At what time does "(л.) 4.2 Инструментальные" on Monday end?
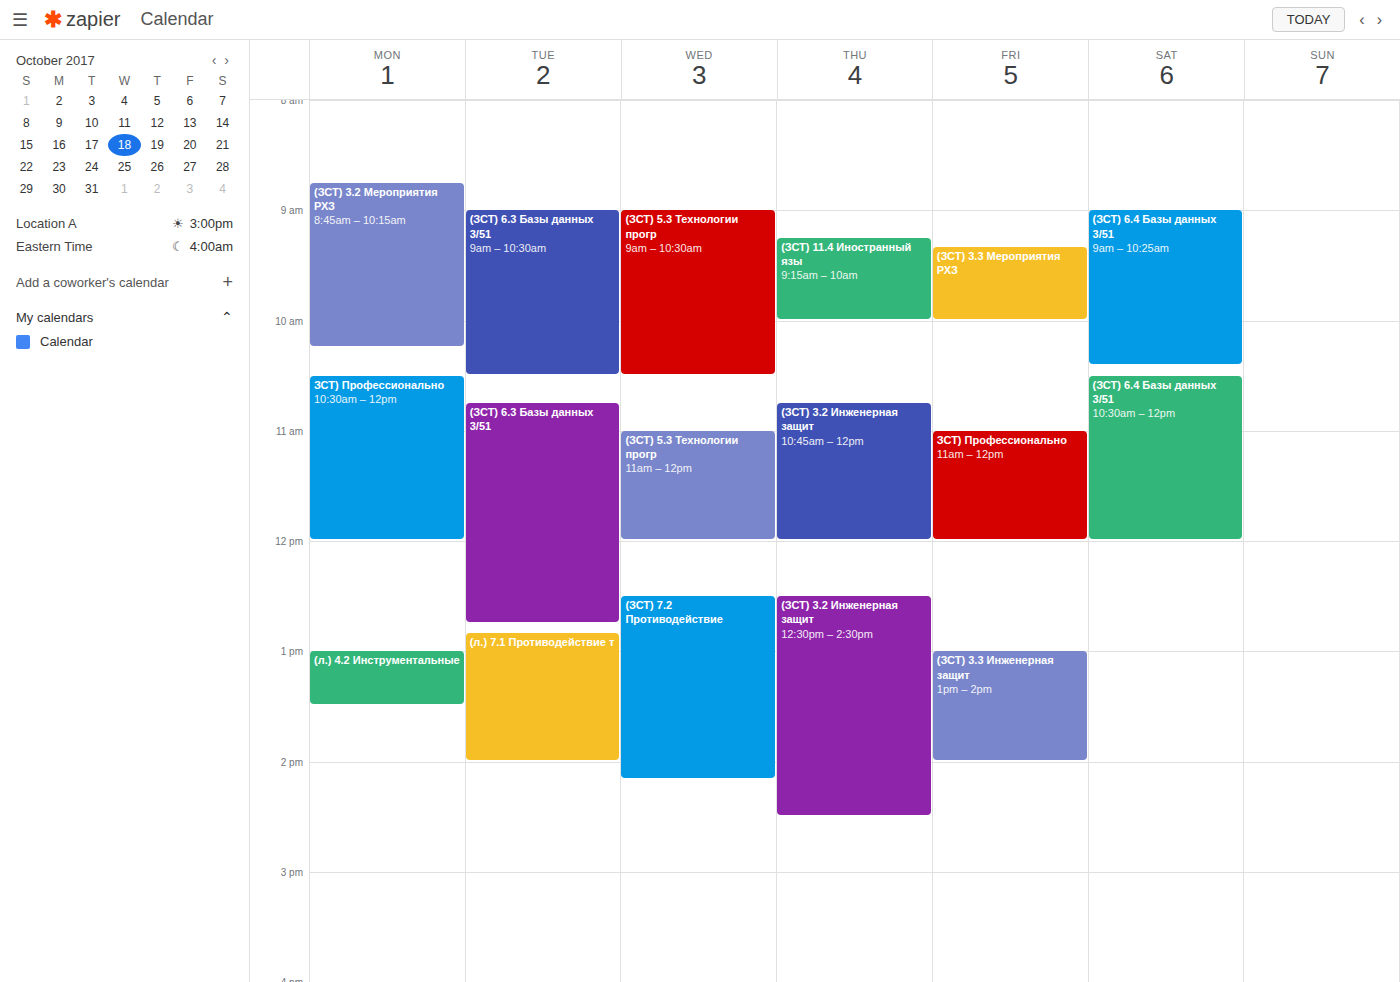
1:30 PM